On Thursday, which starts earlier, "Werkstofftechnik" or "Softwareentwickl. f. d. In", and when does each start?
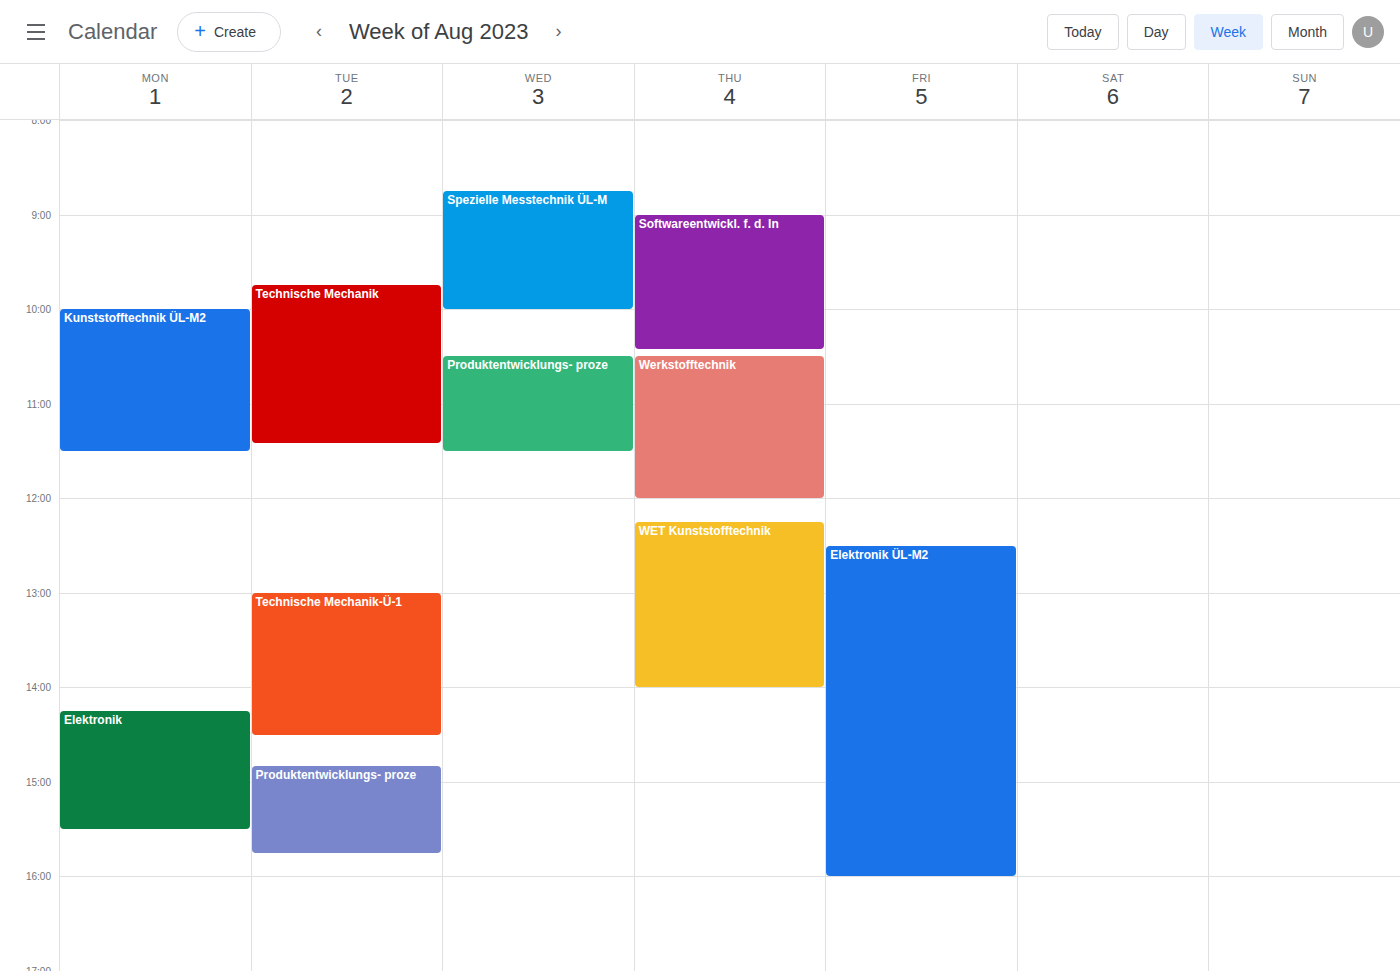
"Softwareentwickl. f. d. In" 9:00 AM; "Werkstofftechnik" 10:30 AM.